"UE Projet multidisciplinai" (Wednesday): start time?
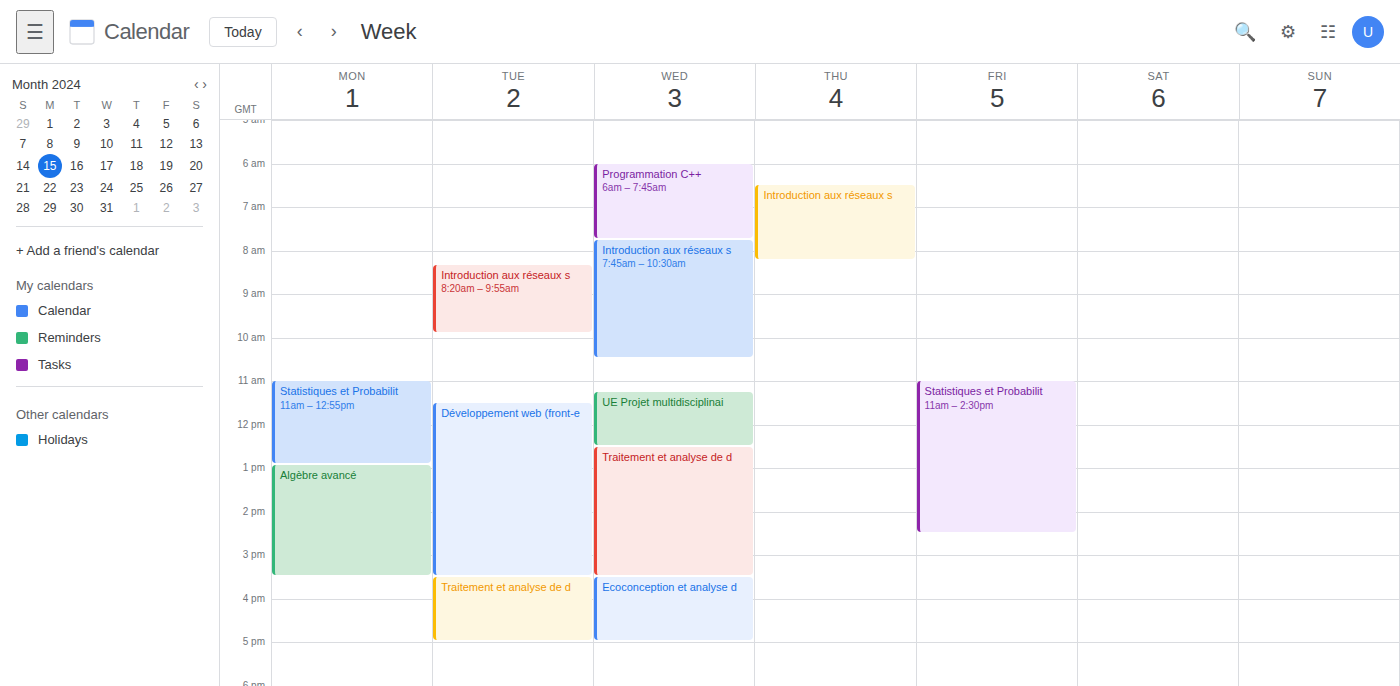
11:15 AM